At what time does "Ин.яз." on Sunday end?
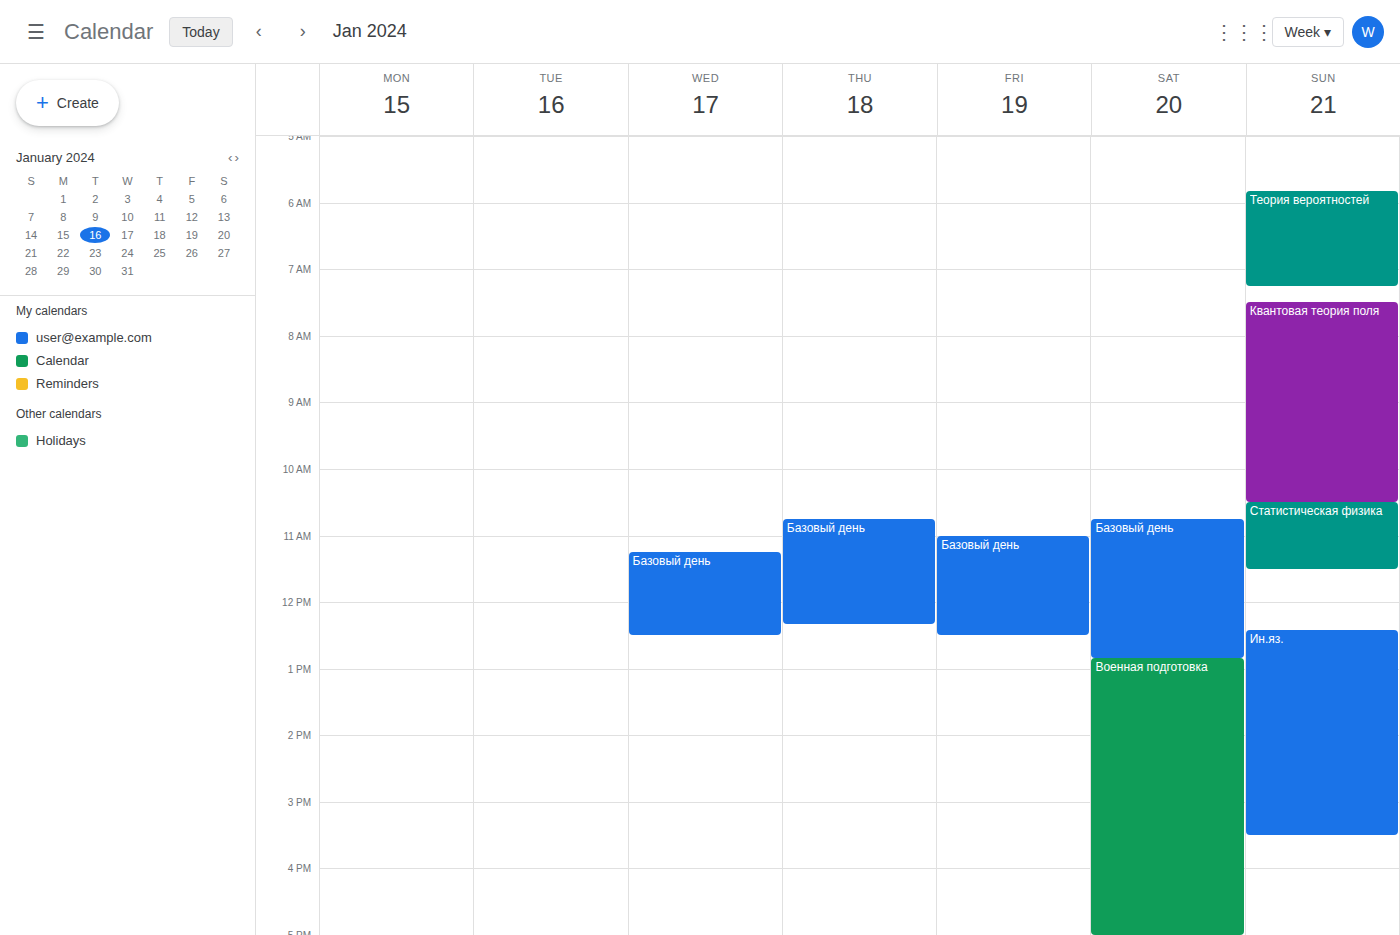
3:30 PM